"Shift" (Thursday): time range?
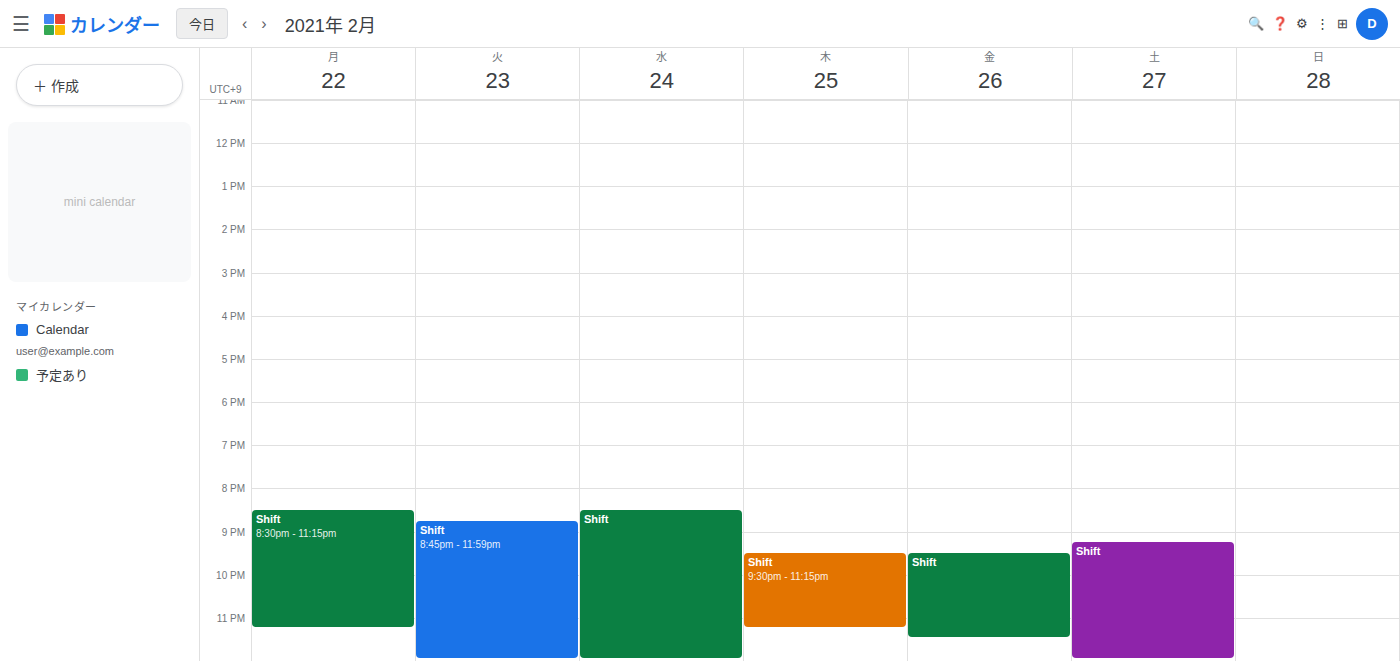
9:30 PM to 11:15 PM